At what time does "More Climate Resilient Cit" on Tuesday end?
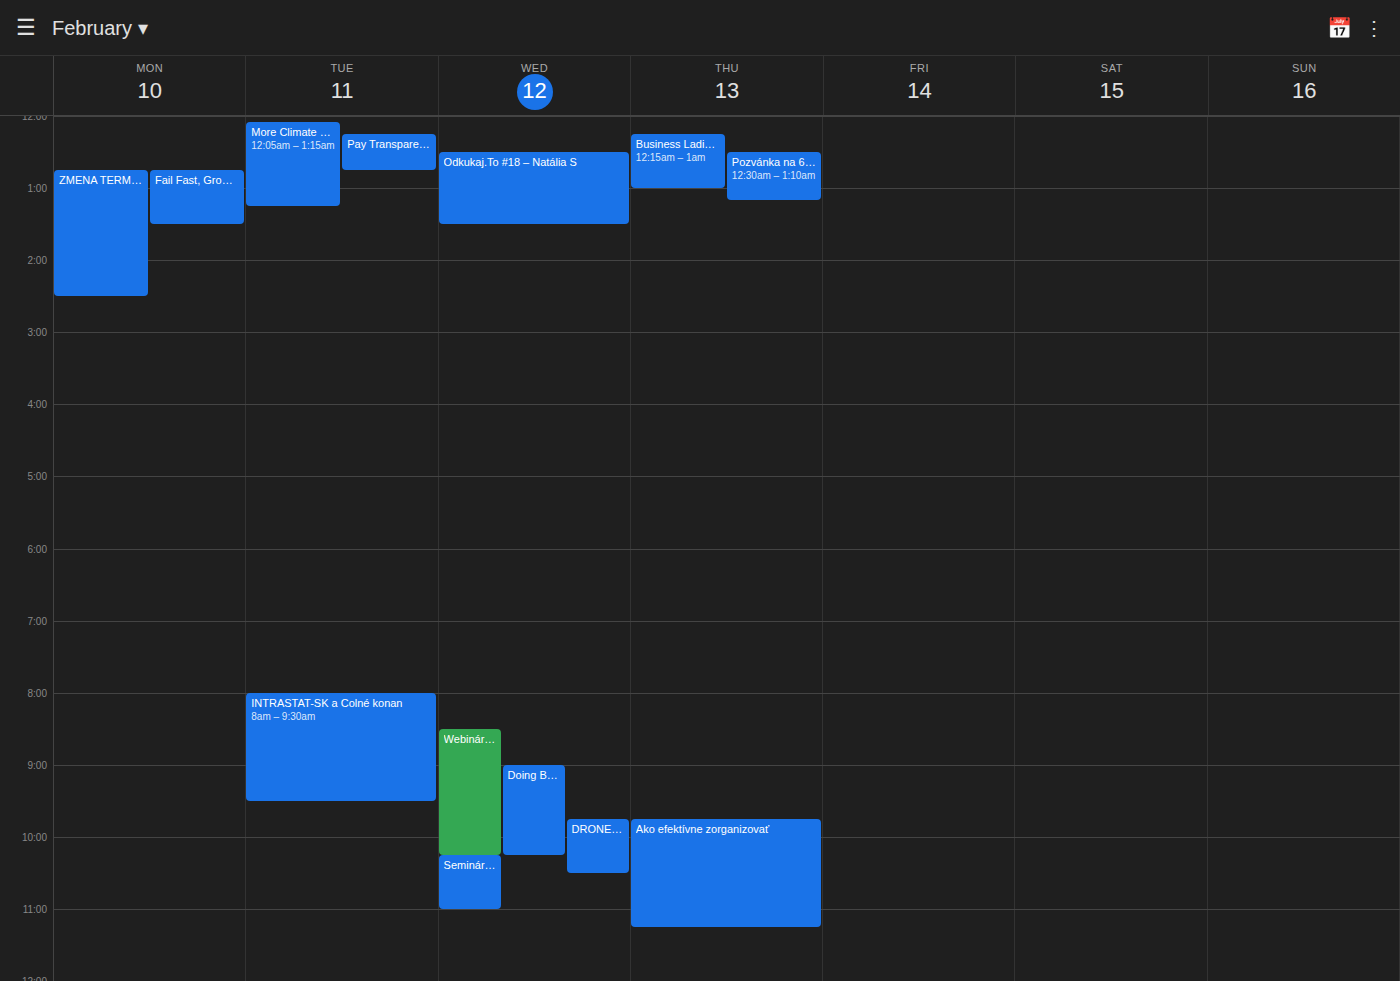
1:15 AM